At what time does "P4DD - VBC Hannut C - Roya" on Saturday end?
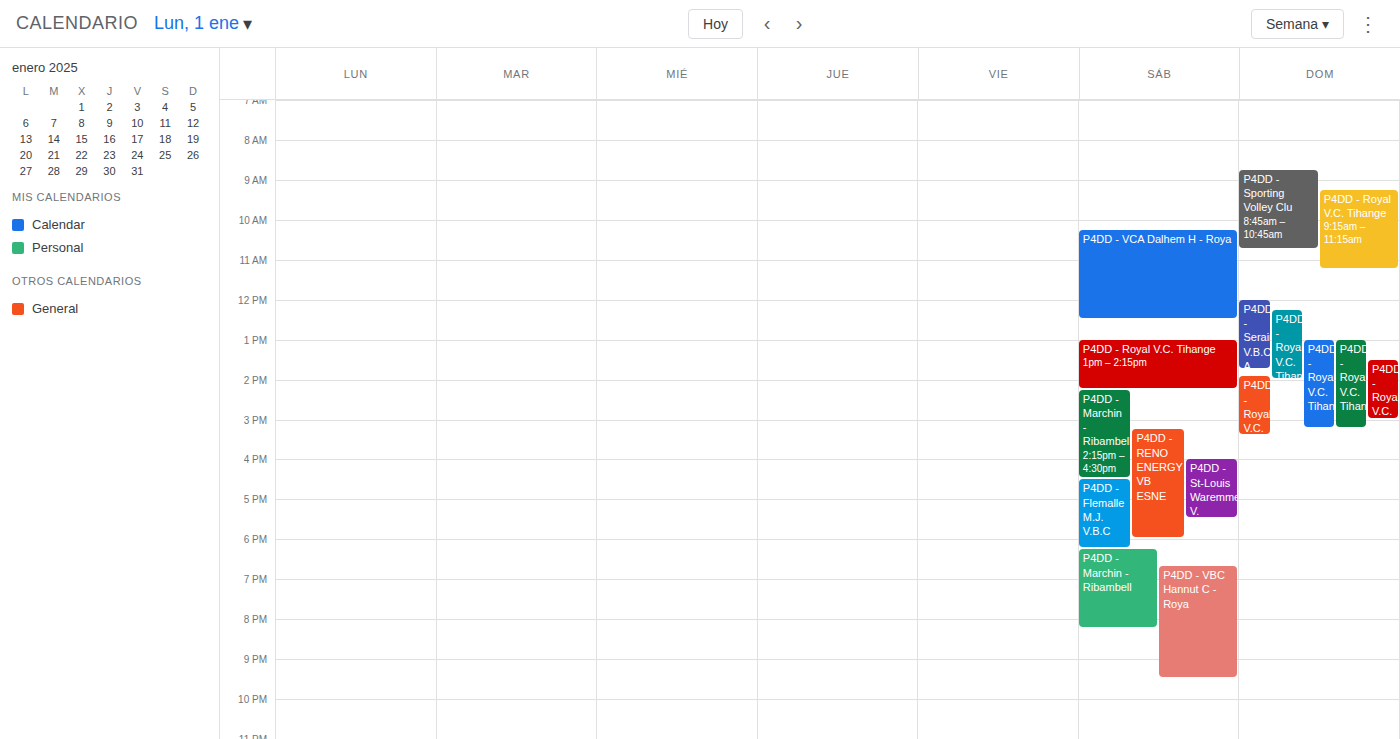
9:30 PM